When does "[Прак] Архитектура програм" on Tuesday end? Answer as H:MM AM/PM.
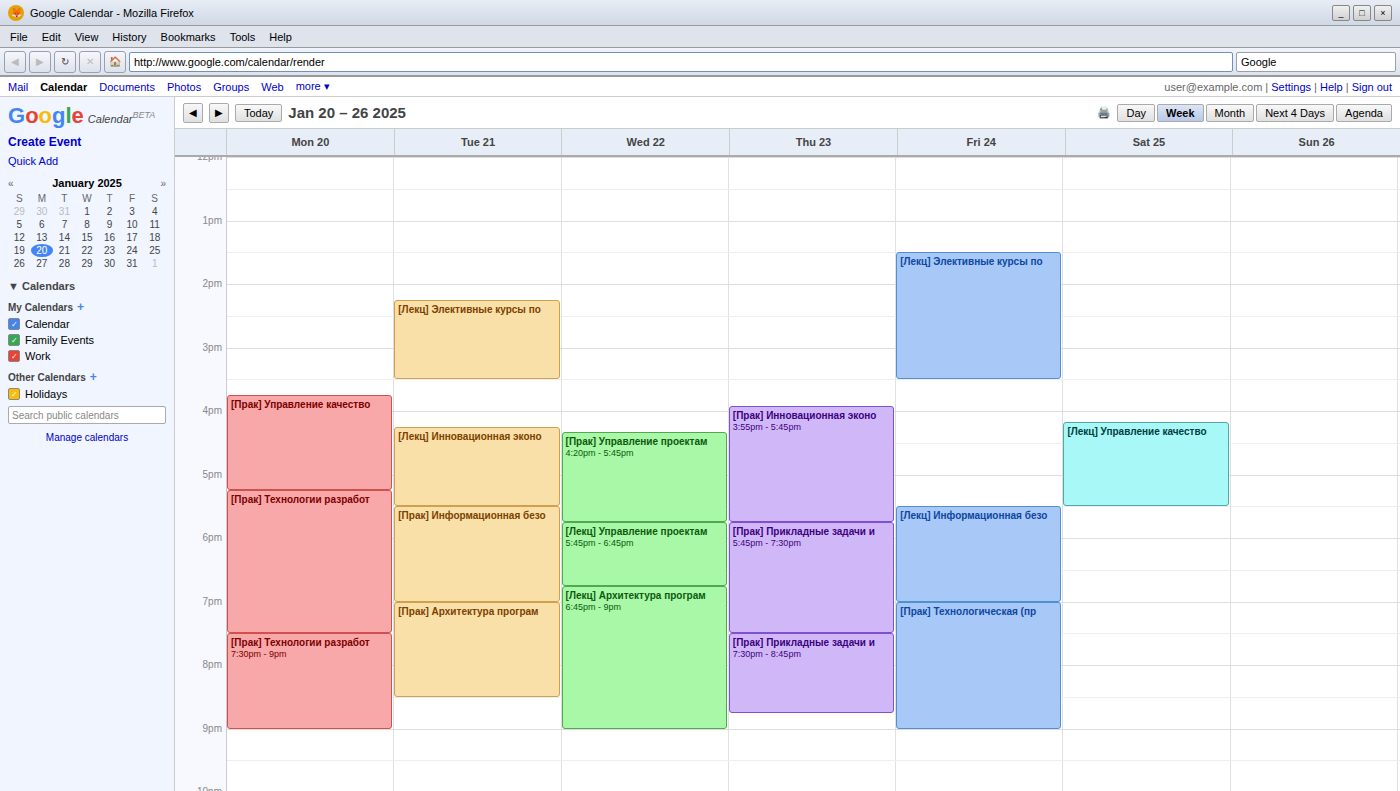
8:30 PM